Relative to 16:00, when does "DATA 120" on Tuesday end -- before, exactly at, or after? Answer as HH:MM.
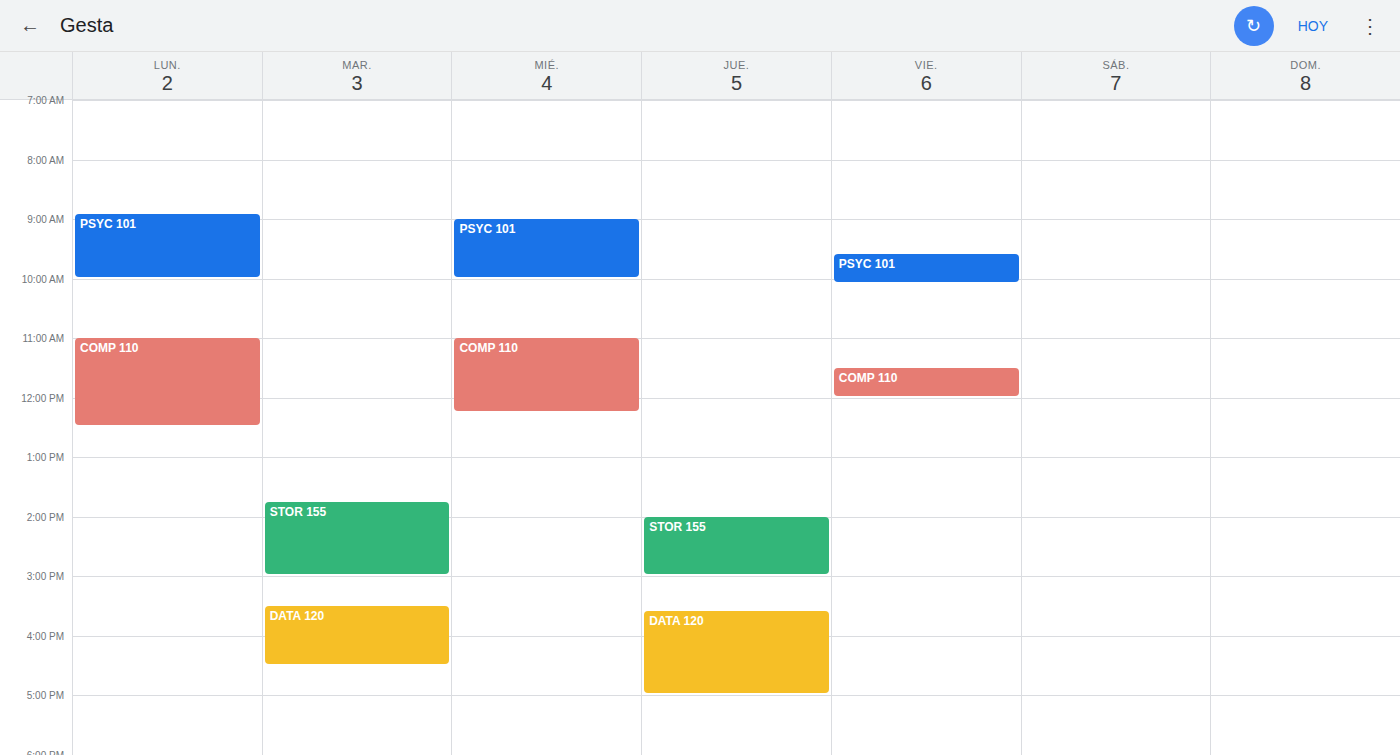
16:30 -- after 16:00, 30 minutes below the 16:00 line.